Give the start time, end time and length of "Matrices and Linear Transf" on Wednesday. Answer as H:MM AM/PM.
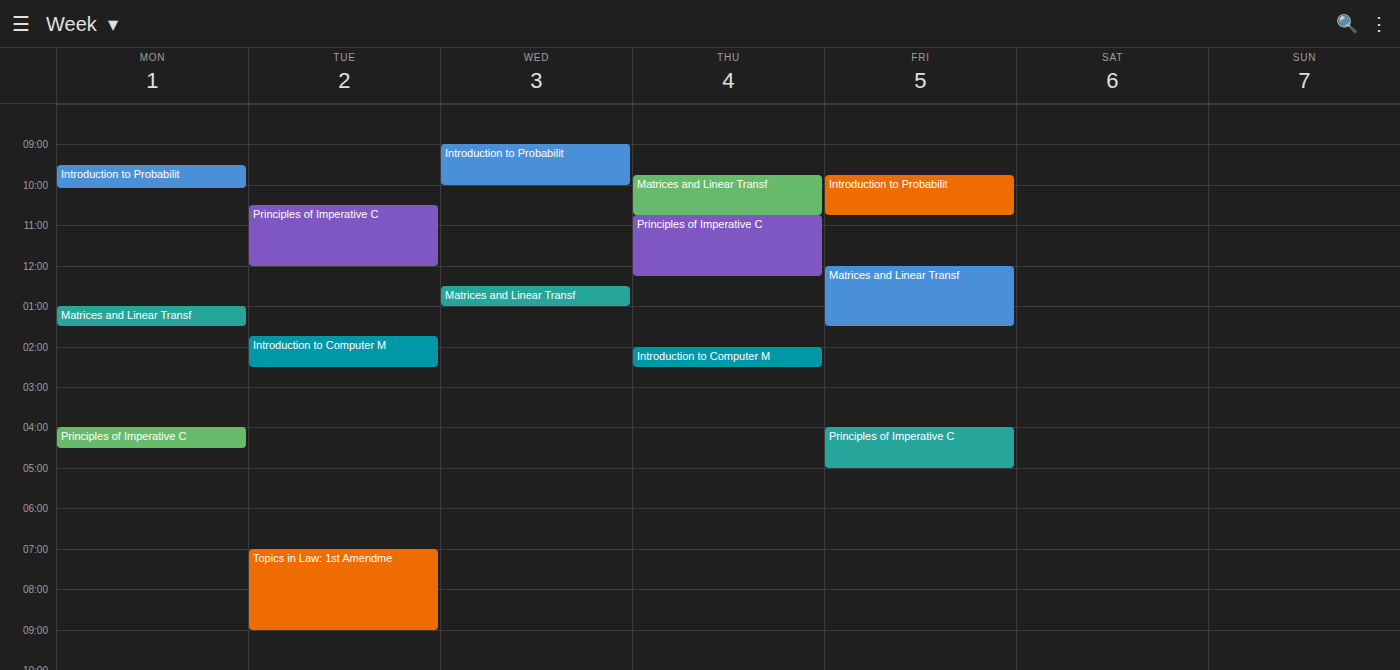
12:30 PM to 1:00 PM, 30 minutes